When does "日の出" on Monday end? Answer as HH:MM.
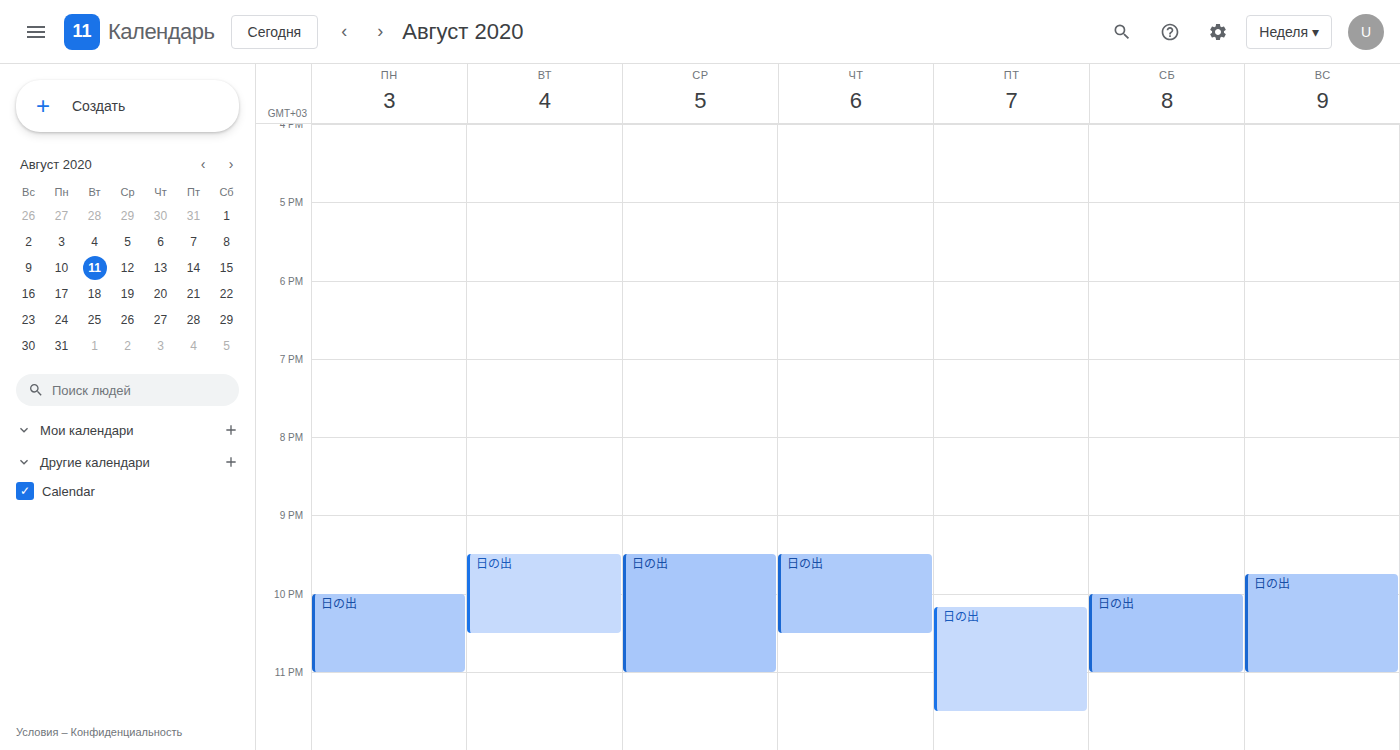
23:00